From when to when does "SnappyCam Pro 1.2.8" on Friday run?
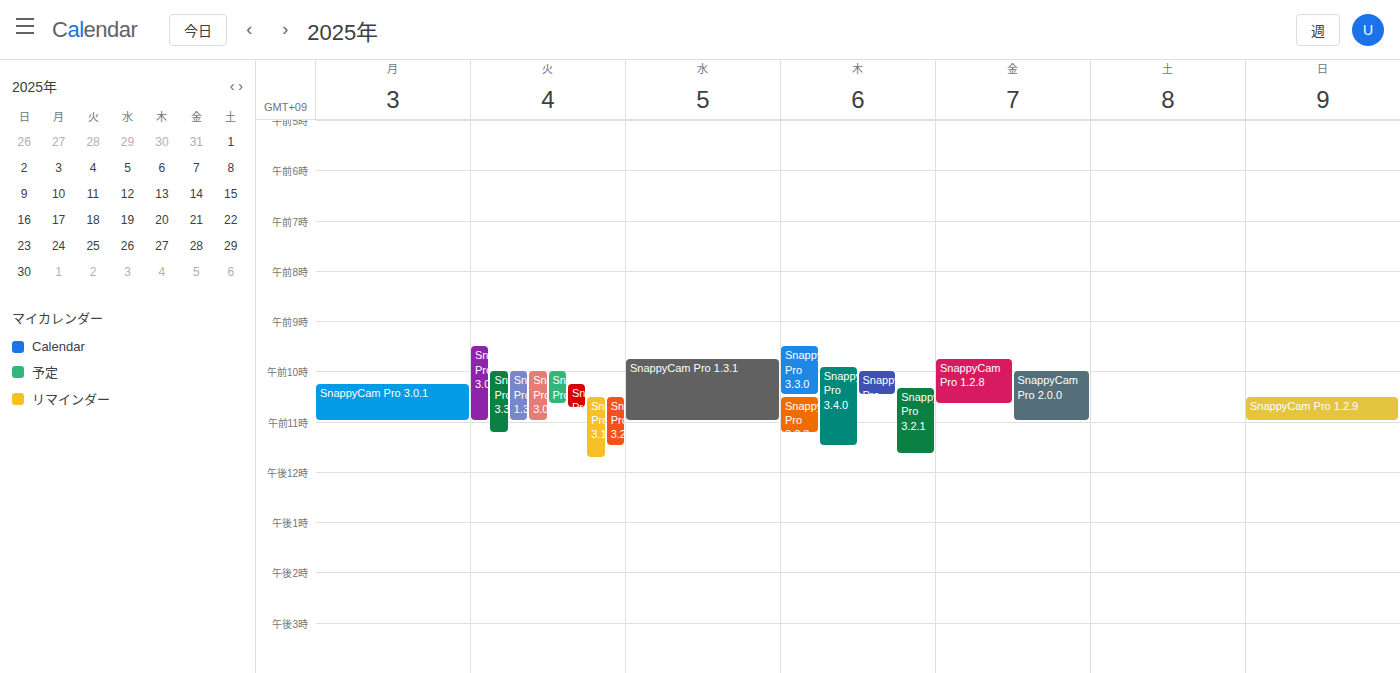
9:45 AM to 10:40 AM